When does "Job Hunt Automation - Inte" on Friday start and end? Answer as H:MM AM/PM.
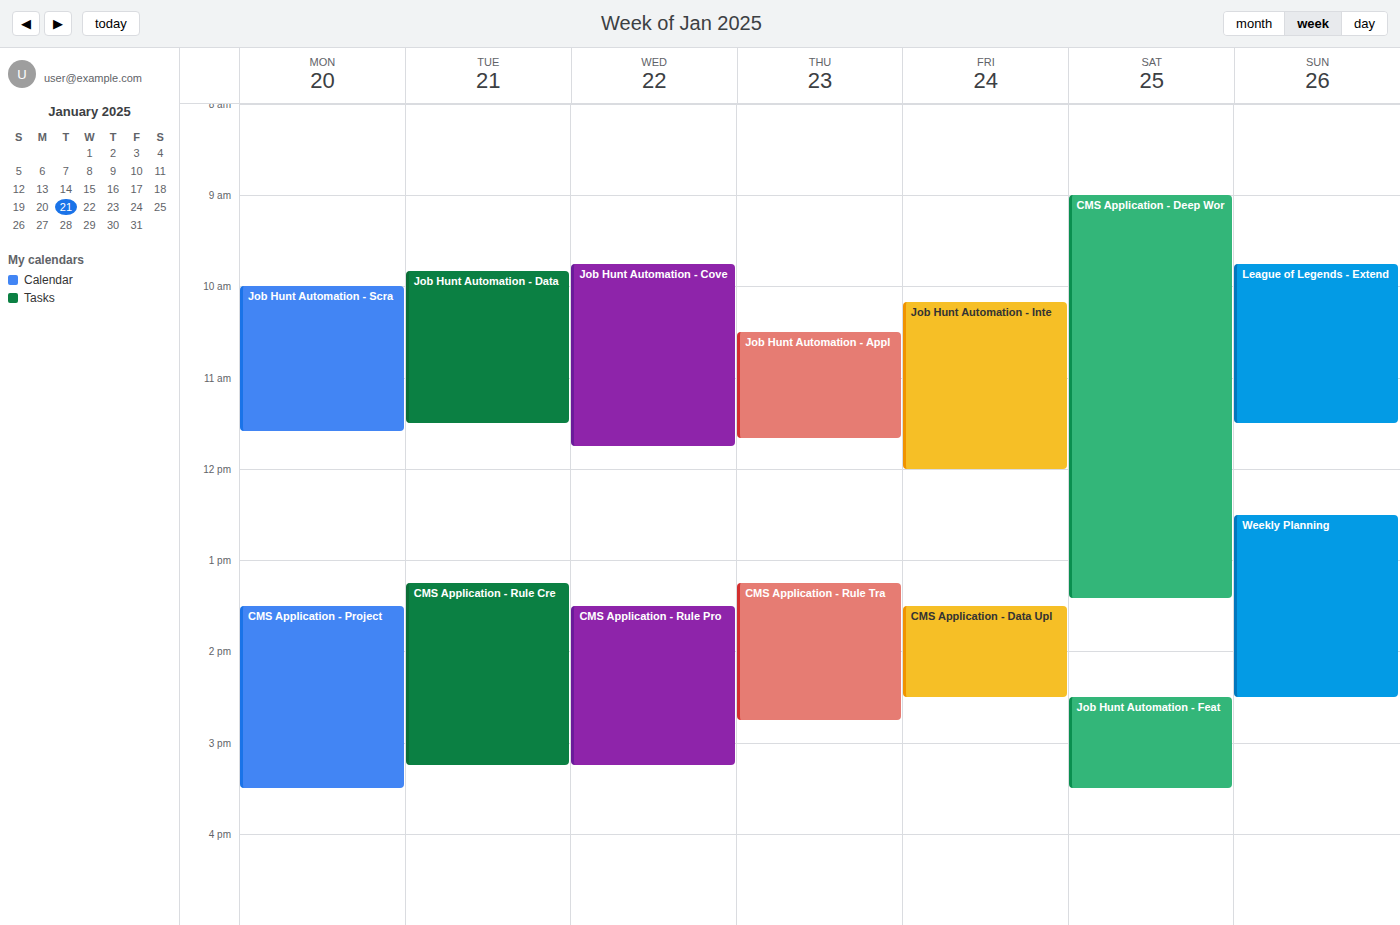
10:10 AM to 12:00 PM